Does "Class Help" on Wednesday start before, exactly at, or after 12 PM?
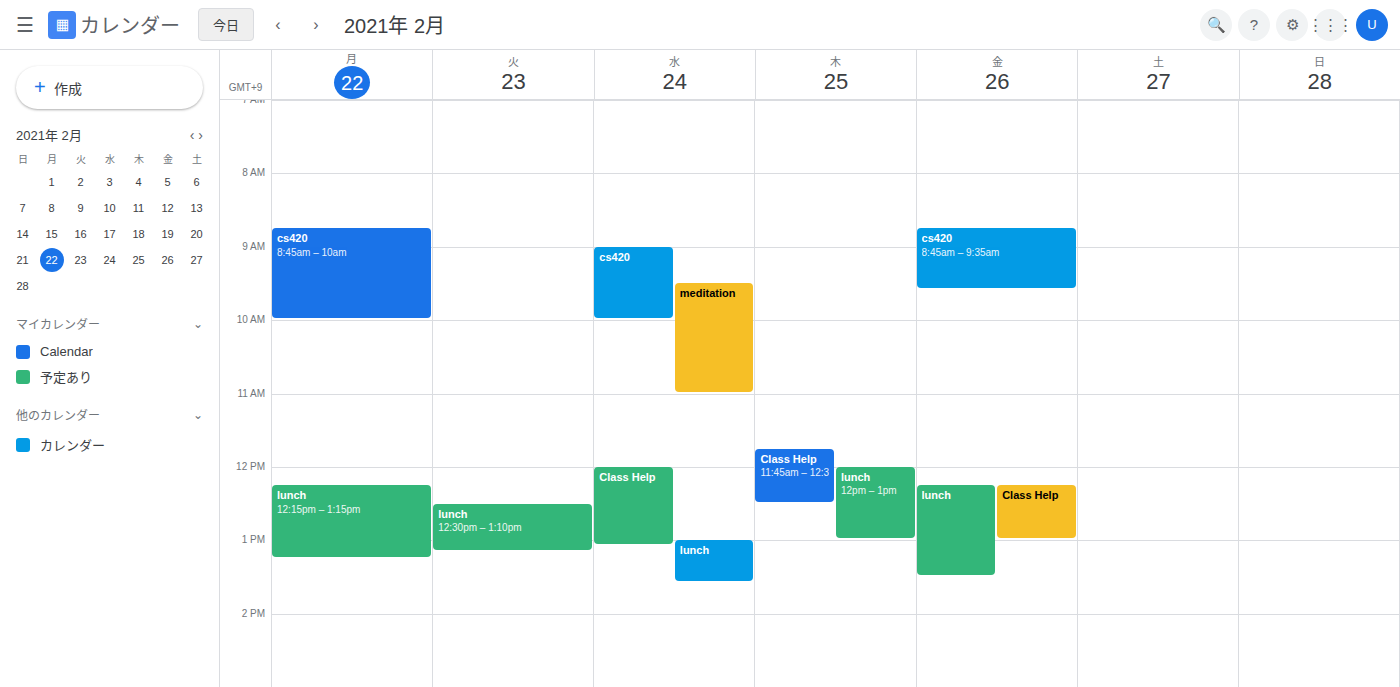
12:00 PM -- exactly at 12 PM, on the 12 PM line.